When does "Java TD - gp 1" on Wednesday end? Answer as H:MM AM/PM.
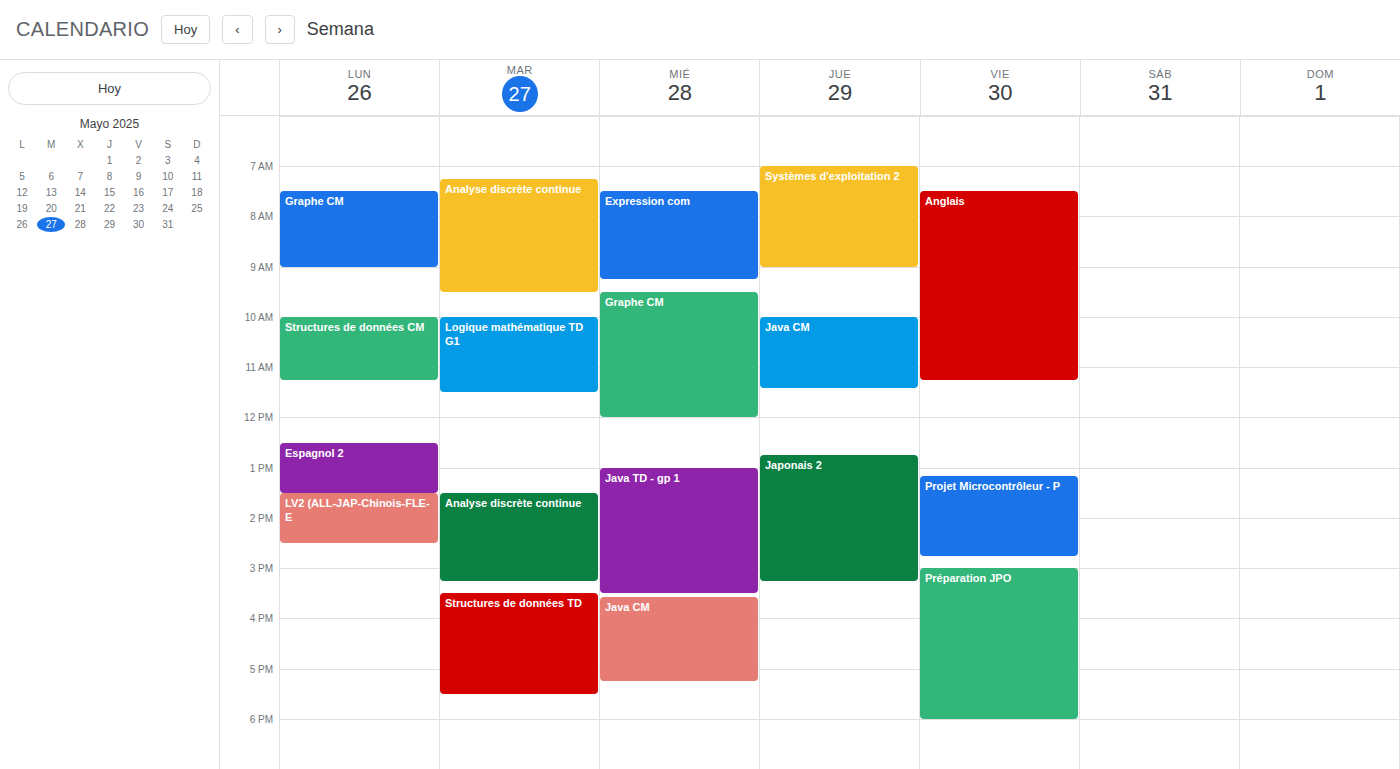
3:30 PM